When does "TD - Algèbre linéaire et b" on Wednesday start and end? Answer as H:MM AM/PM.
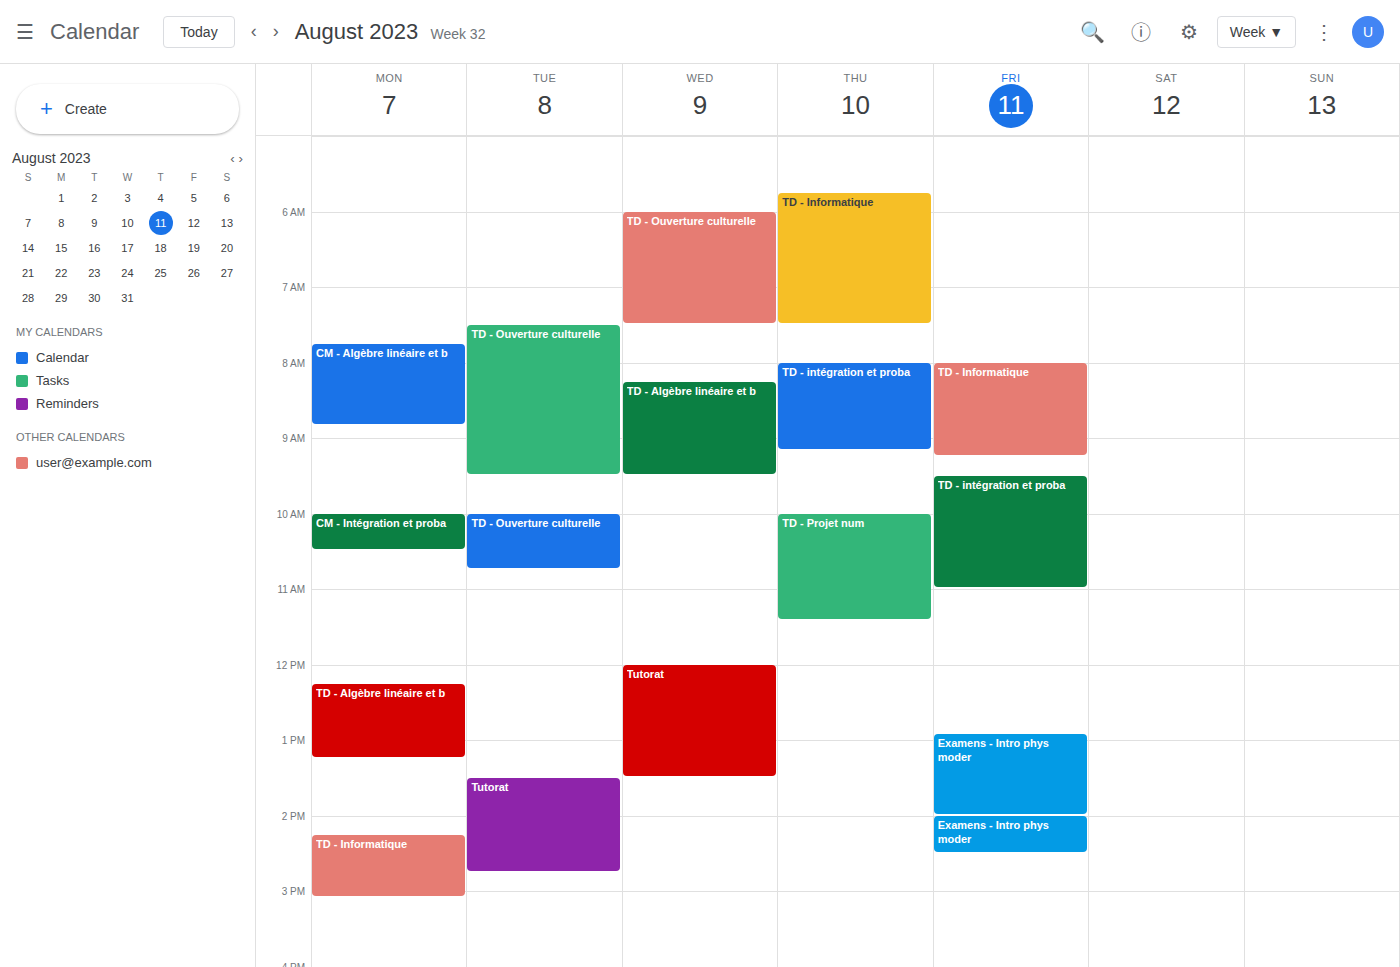
8:15 AM to 9:30 AM